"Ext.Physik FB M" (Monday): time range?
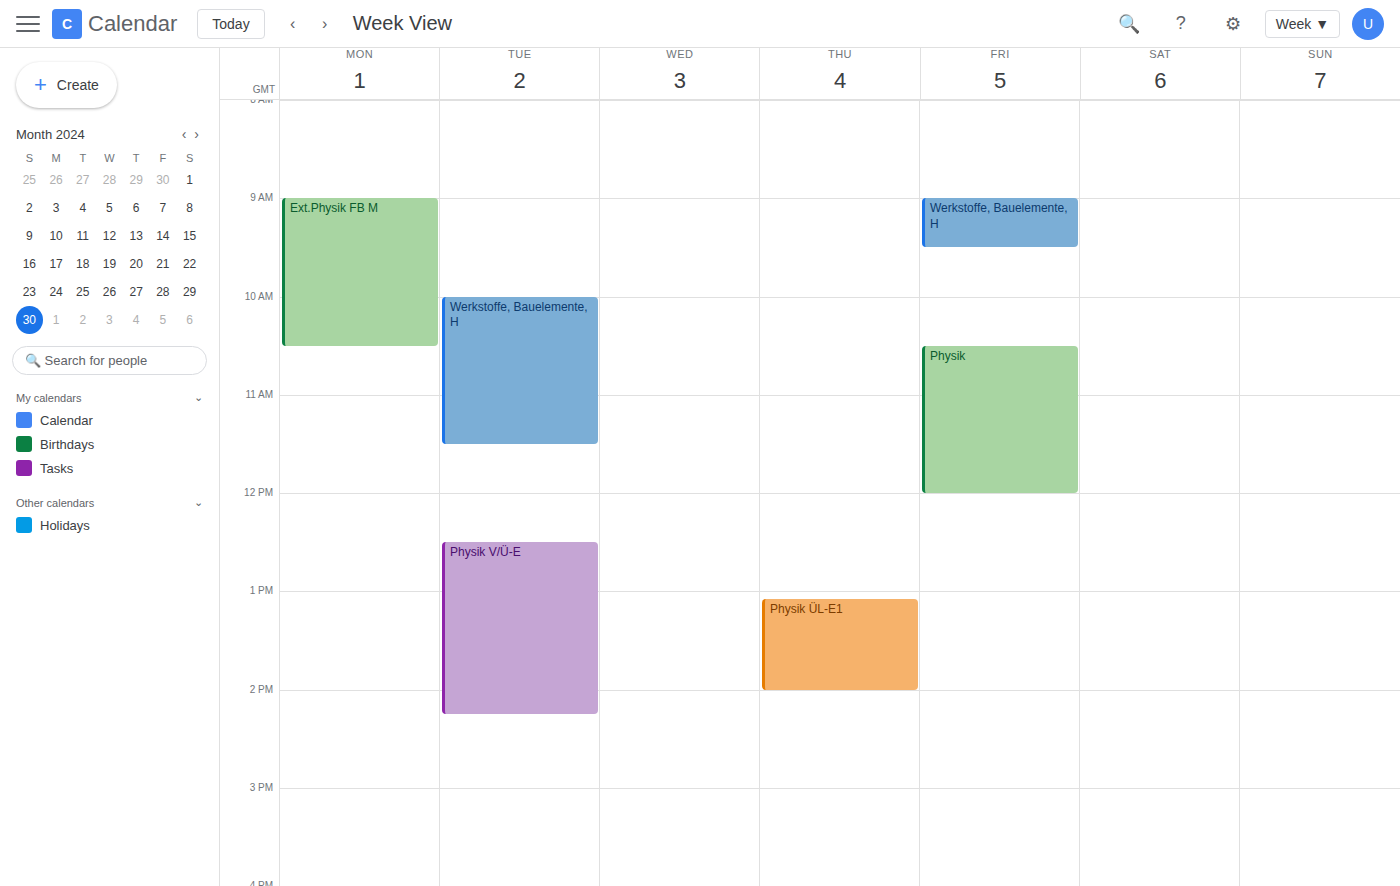
9:00 AM to 10:30 AM